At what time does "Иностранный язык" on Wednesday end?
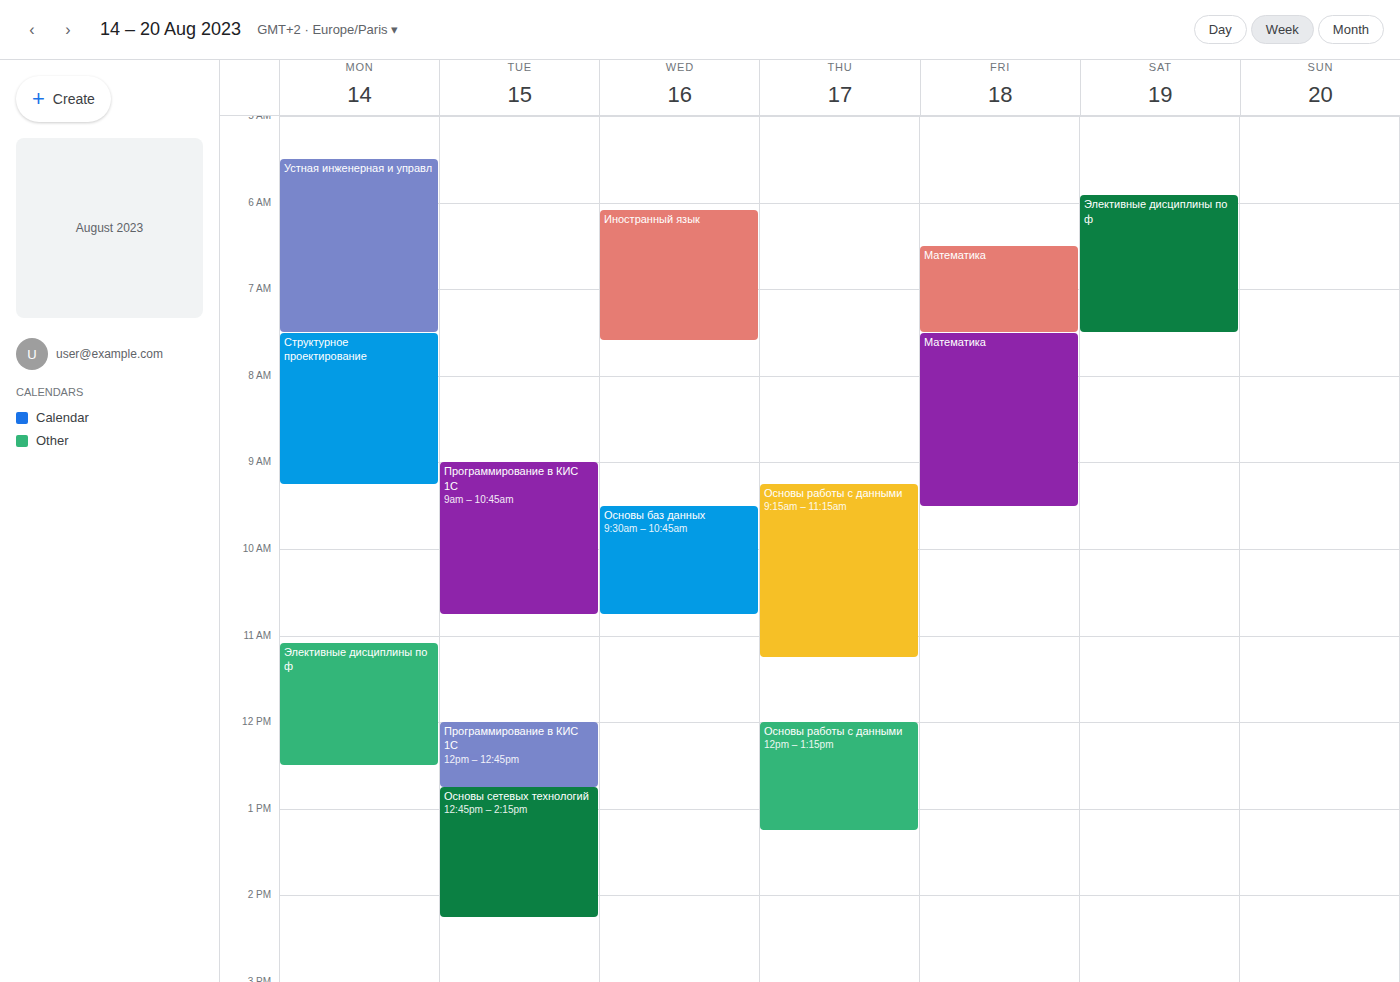
7:35 AM